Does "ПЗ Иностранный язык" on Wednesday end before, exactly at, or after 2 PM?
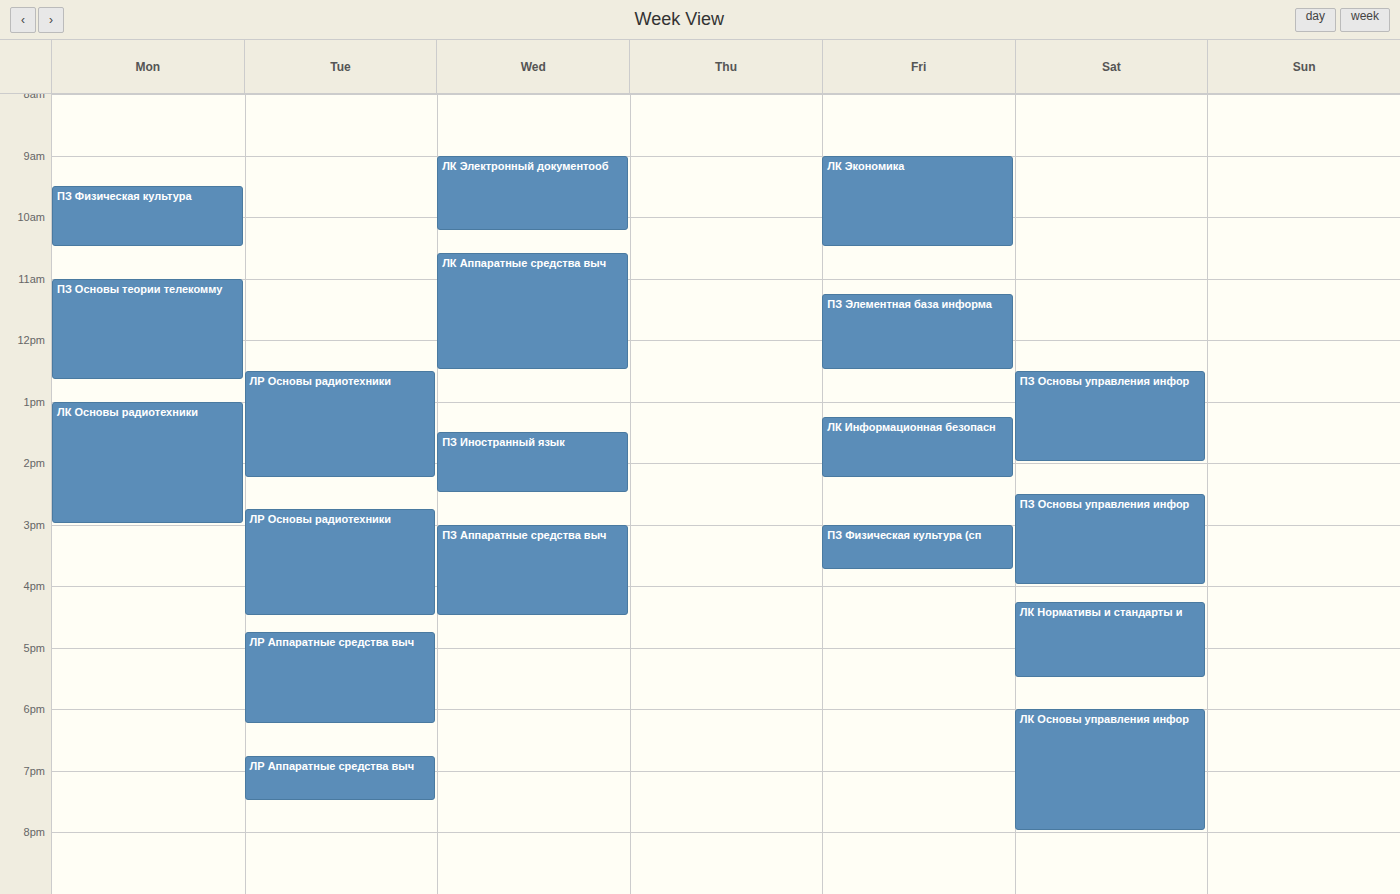
2:30 PM -- after 2 PM, 30 minutes below the 2 PM line.